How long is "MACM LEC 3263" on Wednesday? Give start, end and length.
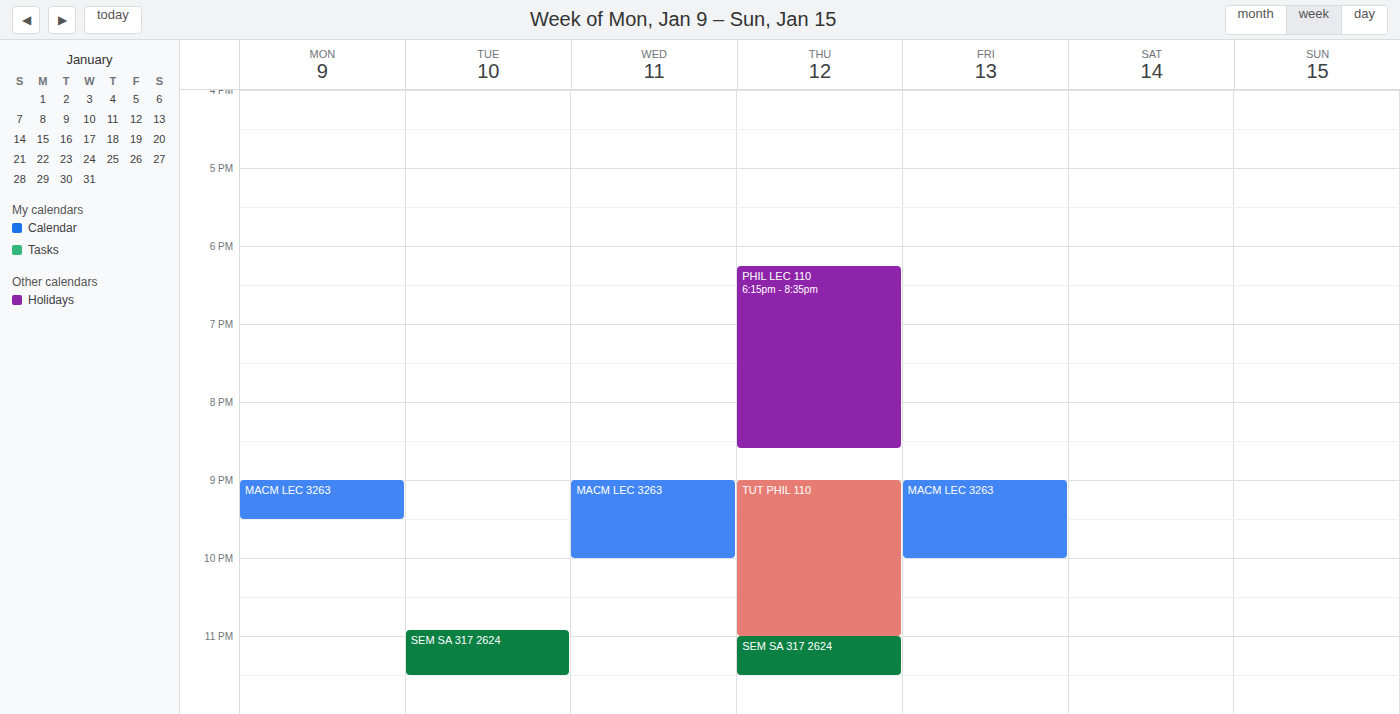
9:00 PM to 10:00 PM, 1 hour